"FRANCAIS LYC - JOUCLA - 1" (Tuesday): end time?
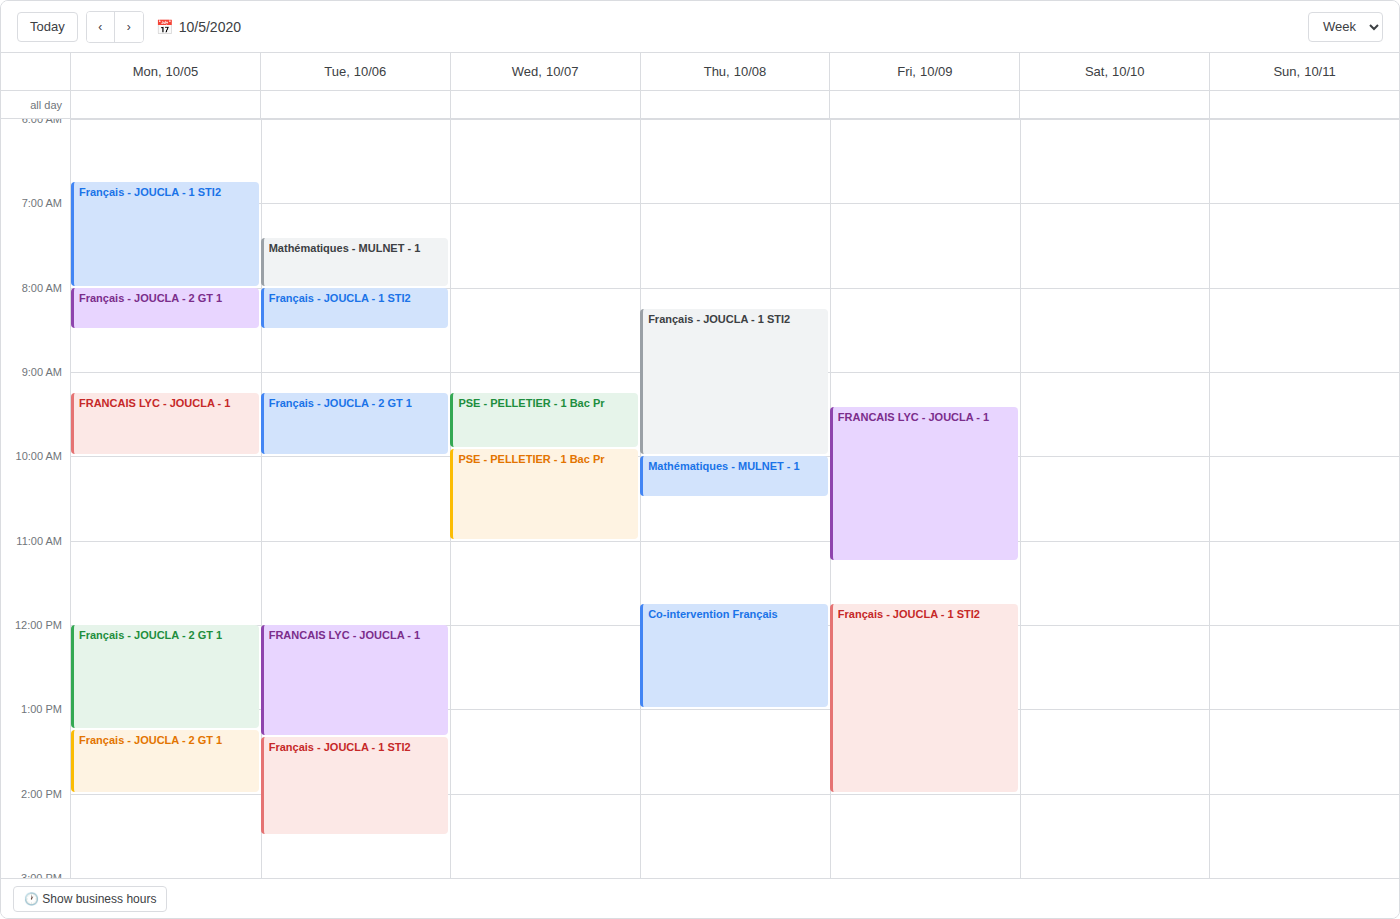
1:20 PM